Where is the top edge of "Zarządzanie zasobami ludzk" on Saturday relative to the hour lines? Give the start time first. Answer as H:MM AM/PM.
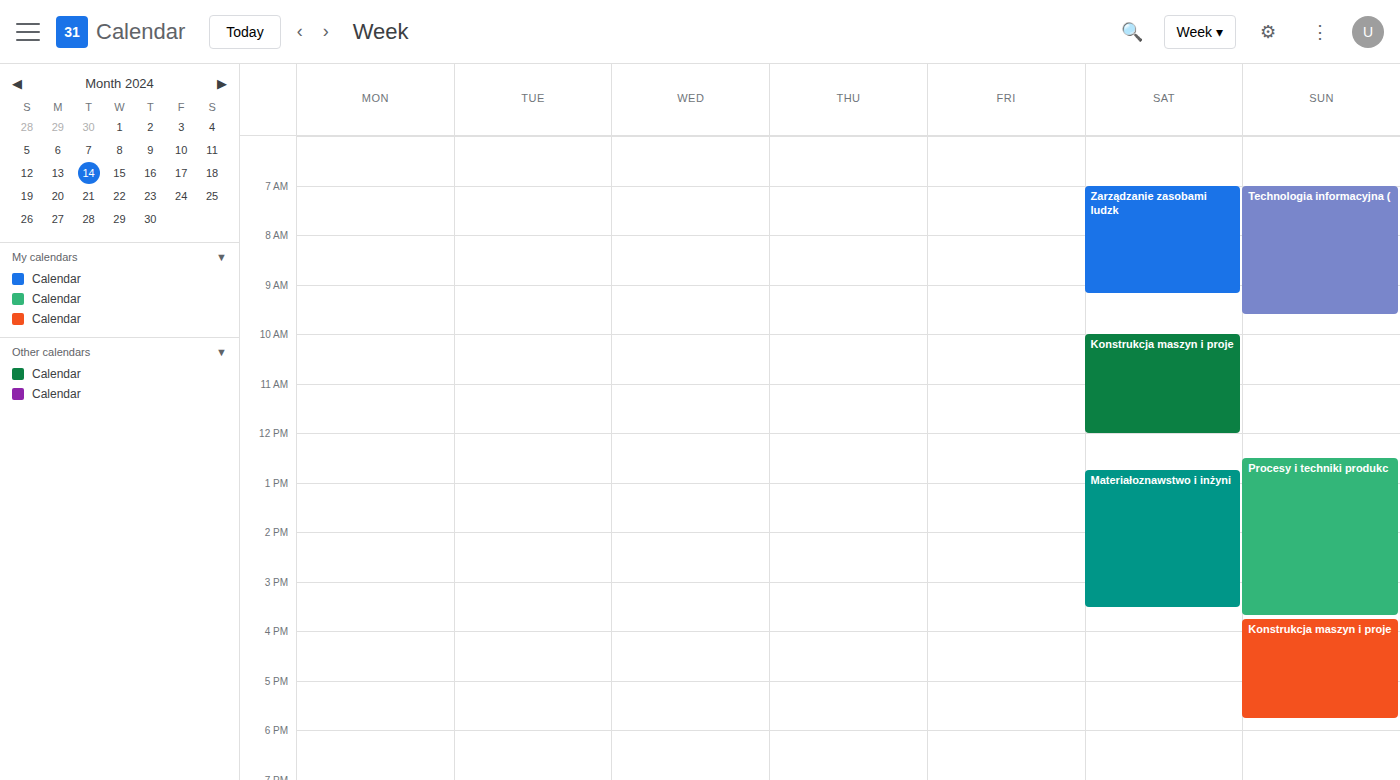
7:00 AM -- exactly on the 7 AM line.